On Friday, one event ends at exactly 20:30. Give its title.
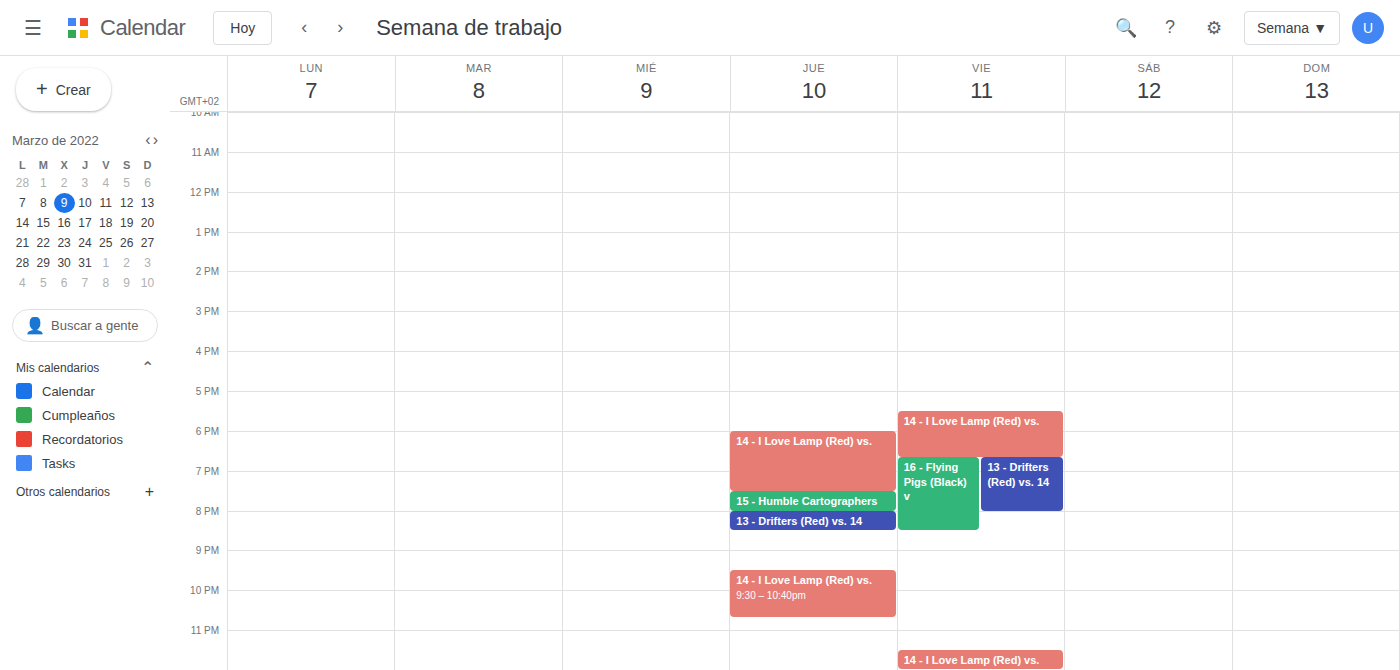
"16 - Flying Pigs (Black) v"